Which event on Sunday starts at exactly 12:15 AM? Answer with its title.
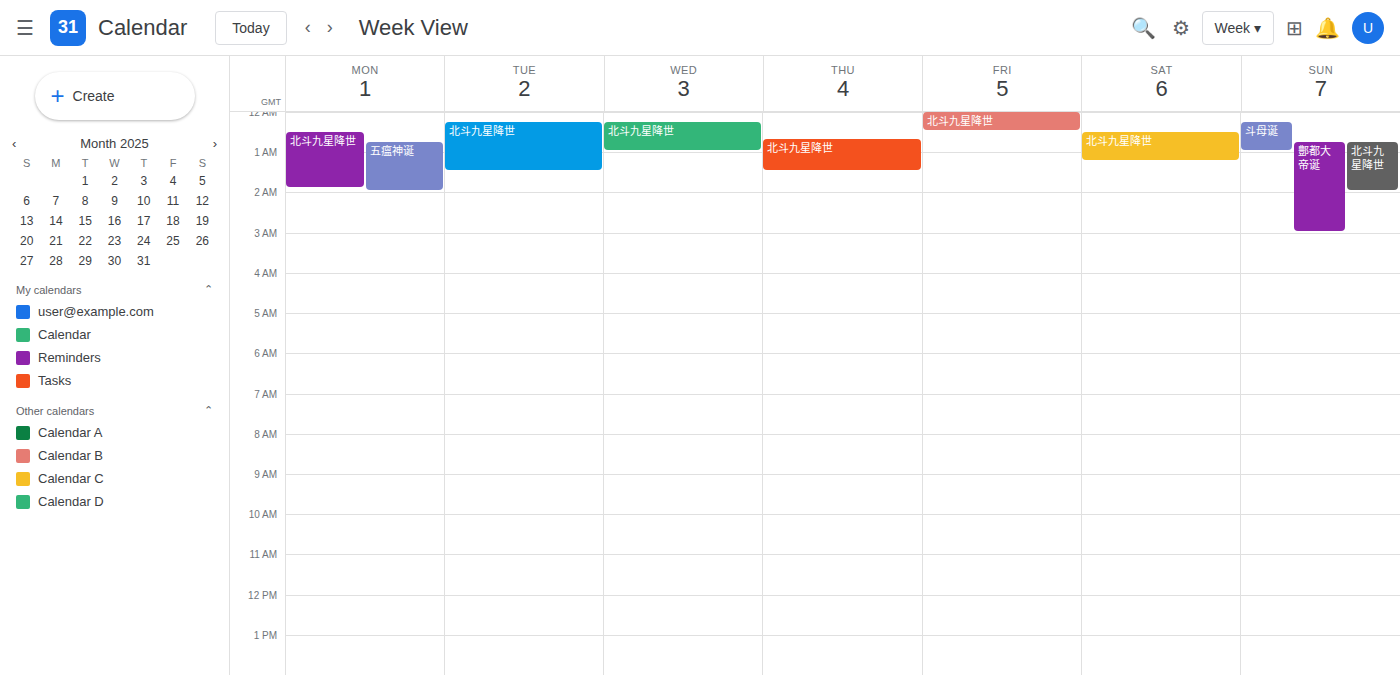
"斗母诞"